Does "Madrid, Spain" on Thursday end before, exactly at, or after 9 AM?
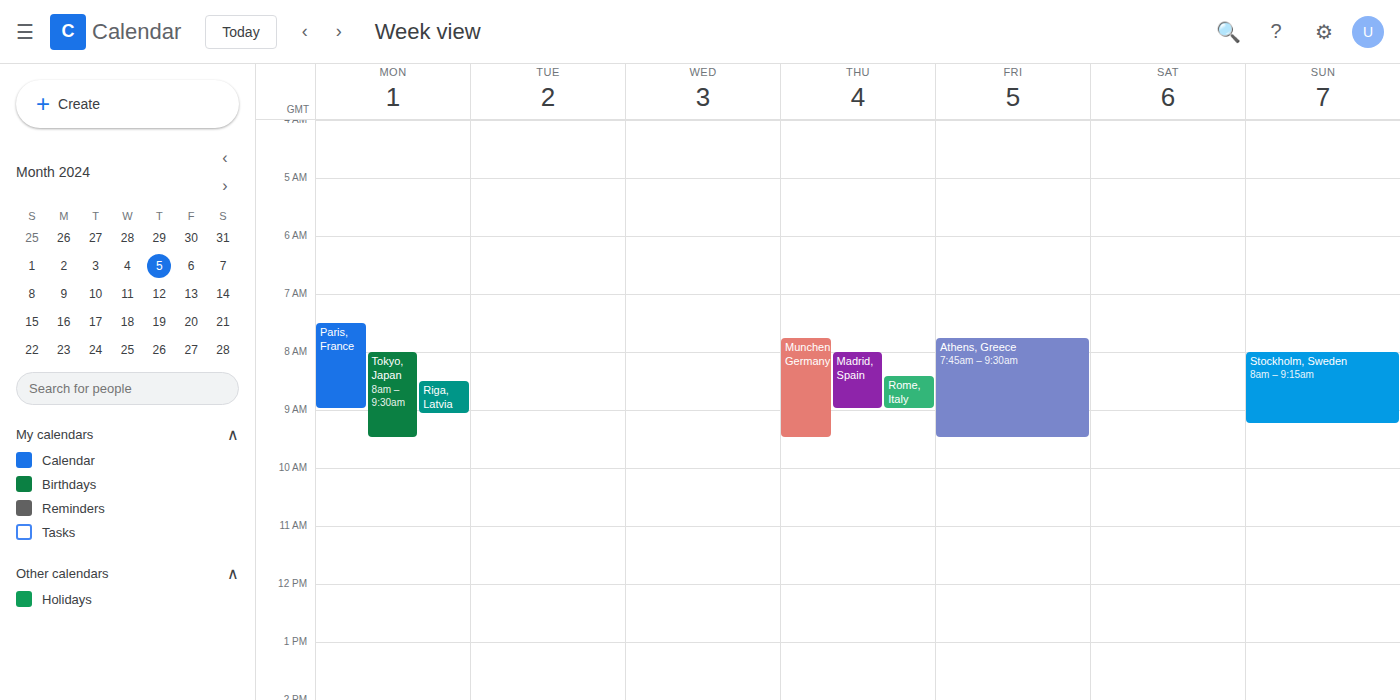
9:00 AM -- exactly at 9 AM, on the 9 AM line.